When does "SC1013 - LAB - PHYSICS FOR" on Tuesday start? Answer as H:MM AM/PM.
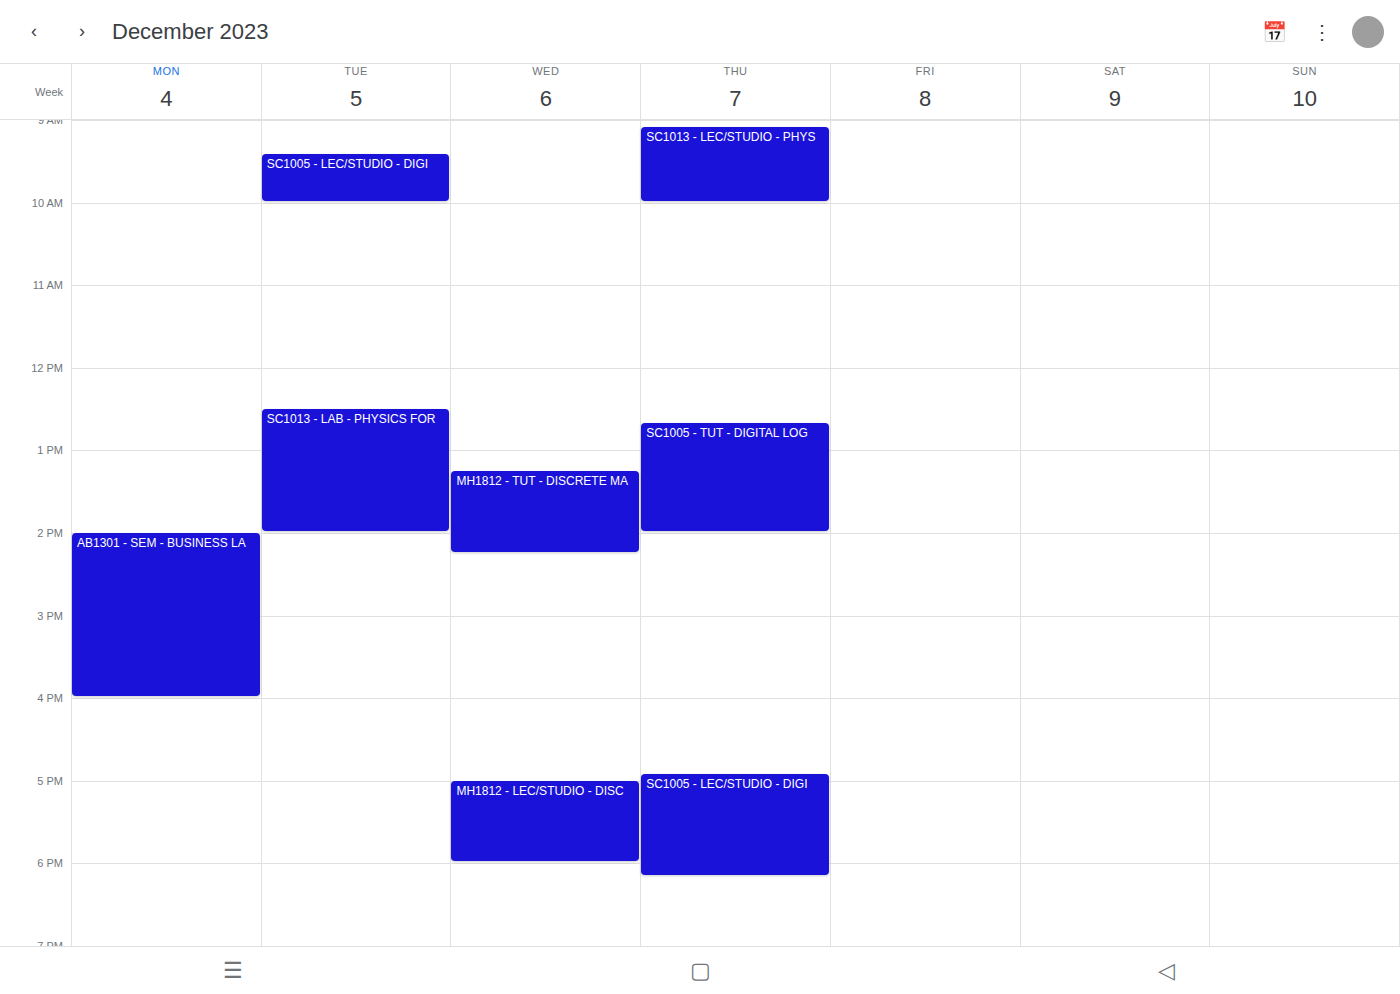
12:30 PM